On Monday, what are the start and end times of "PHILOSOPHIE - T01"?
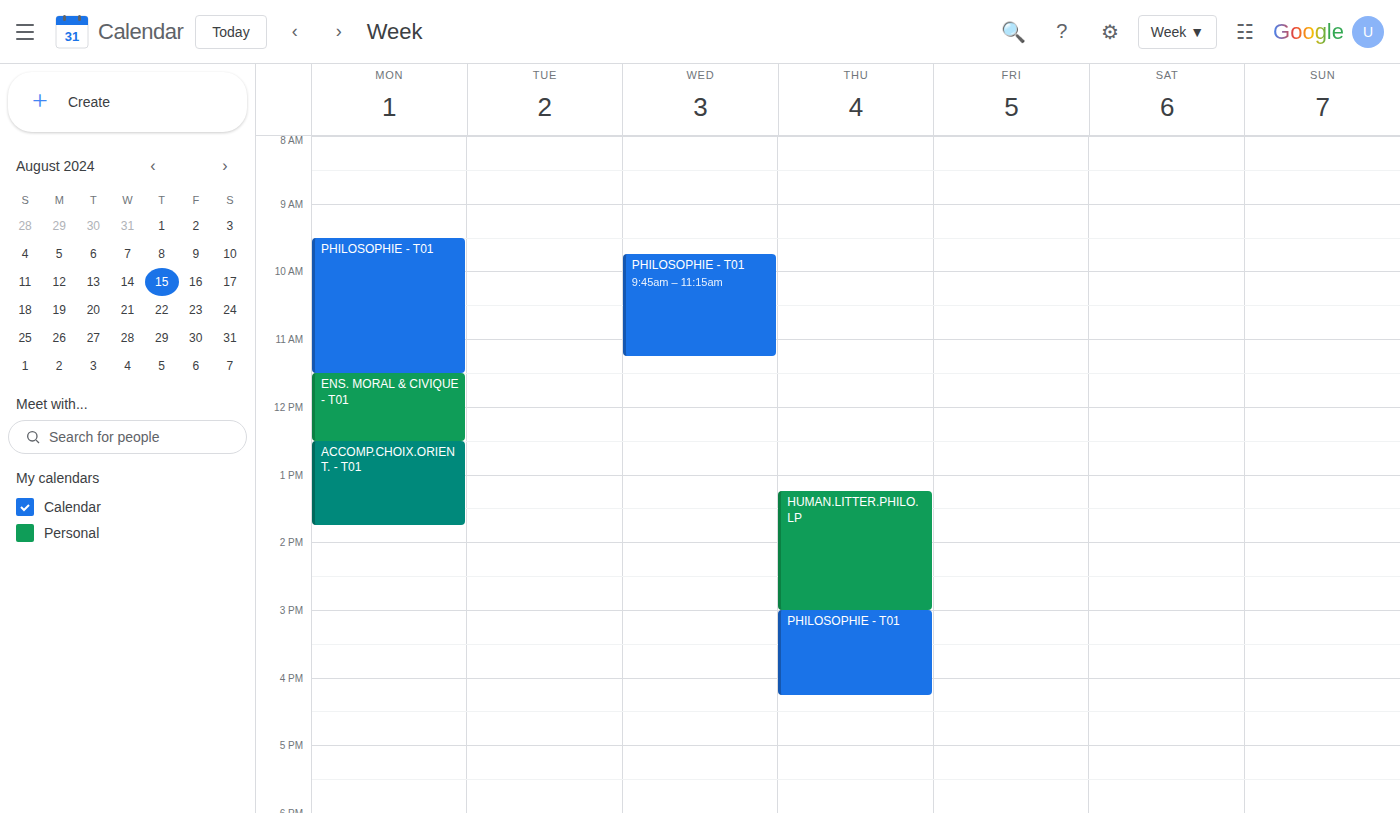
9:30 AM to 11:30 AM